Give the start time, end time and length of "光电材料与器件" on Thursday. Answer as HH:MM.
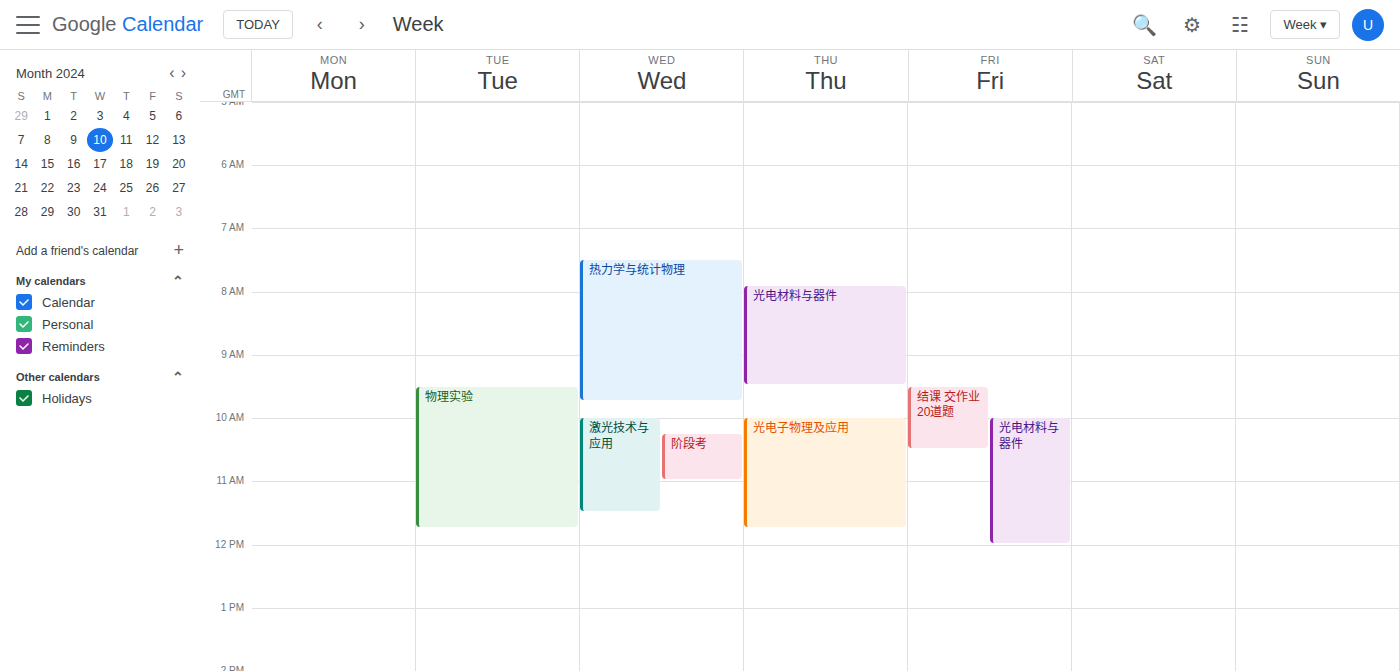
07:55 to 09:30, 1 hour 35 minutes